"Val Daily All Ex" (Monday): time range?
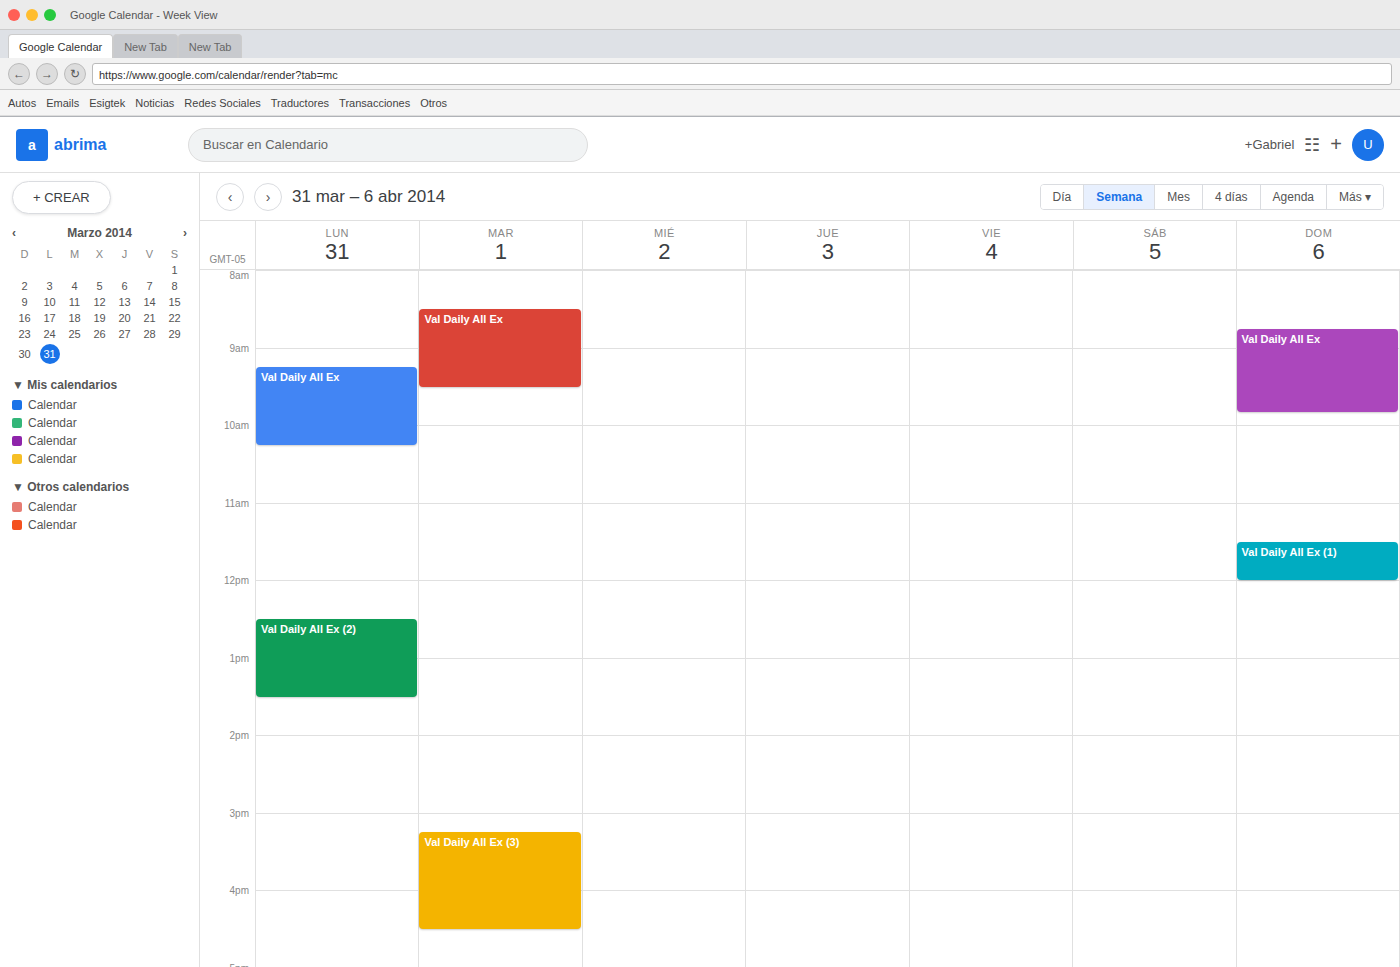
9:15 AM to 10:15 AM